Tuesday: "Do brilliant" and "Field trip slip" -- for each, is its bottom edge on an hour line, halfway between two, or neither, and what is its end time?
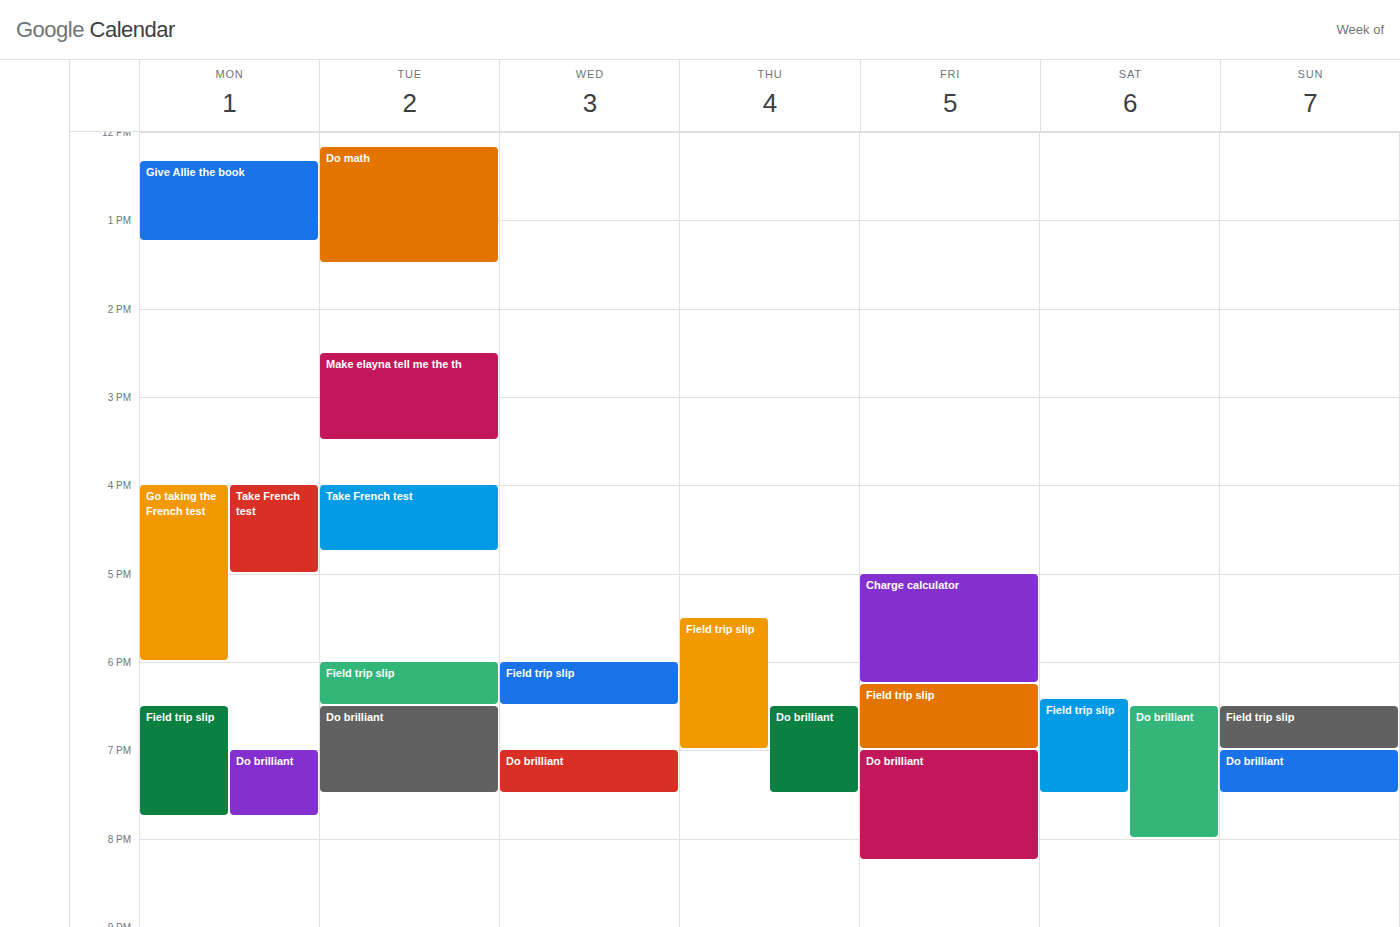
"Do brilliant": 7:30 PM, halfway between the 7 PM and 8 PM lines. "Field trip slip": 6:30 PM, halfway between the 6 PM and 7 PM lines.